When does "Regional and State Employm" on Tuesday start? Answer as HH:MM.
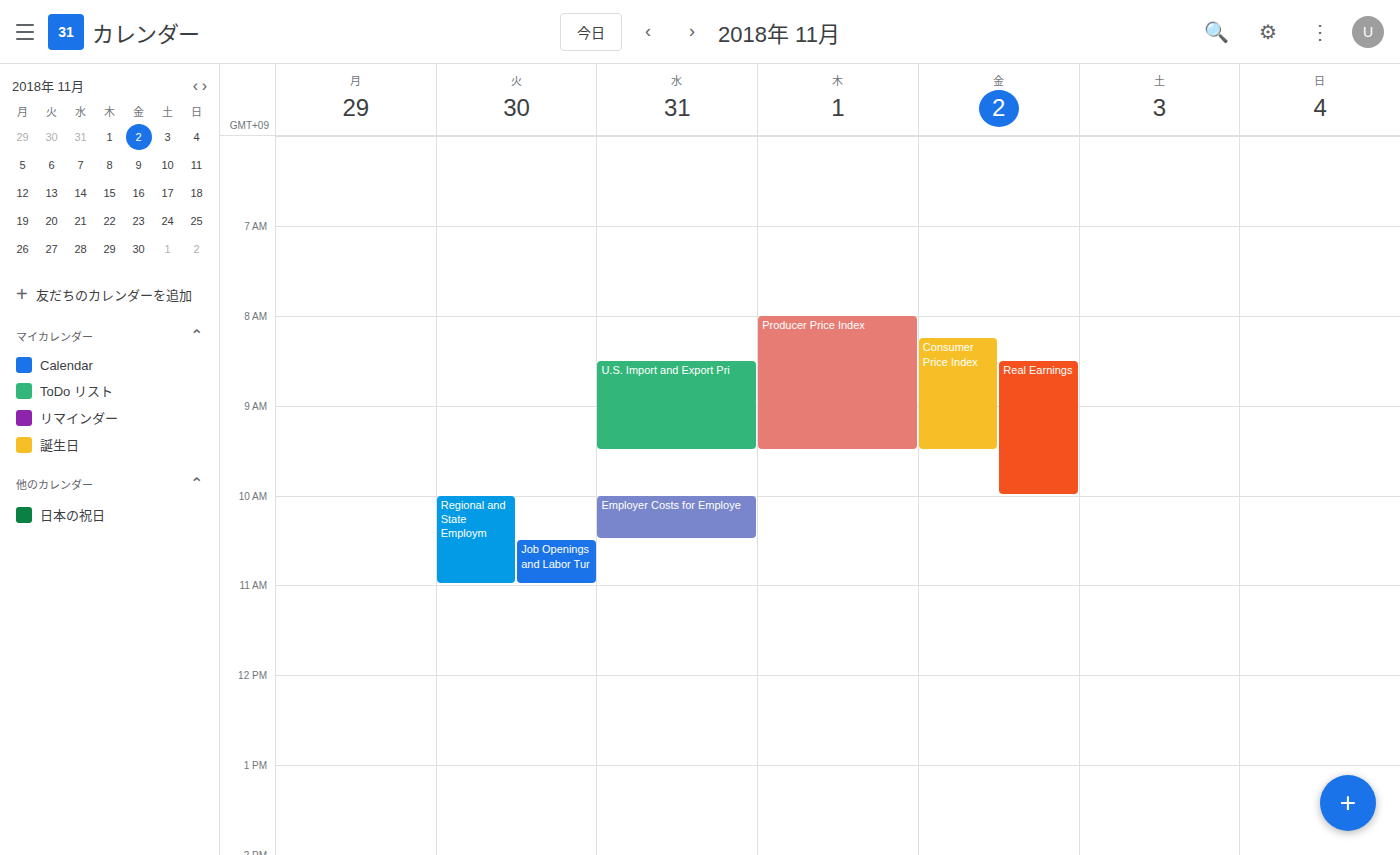
10:00